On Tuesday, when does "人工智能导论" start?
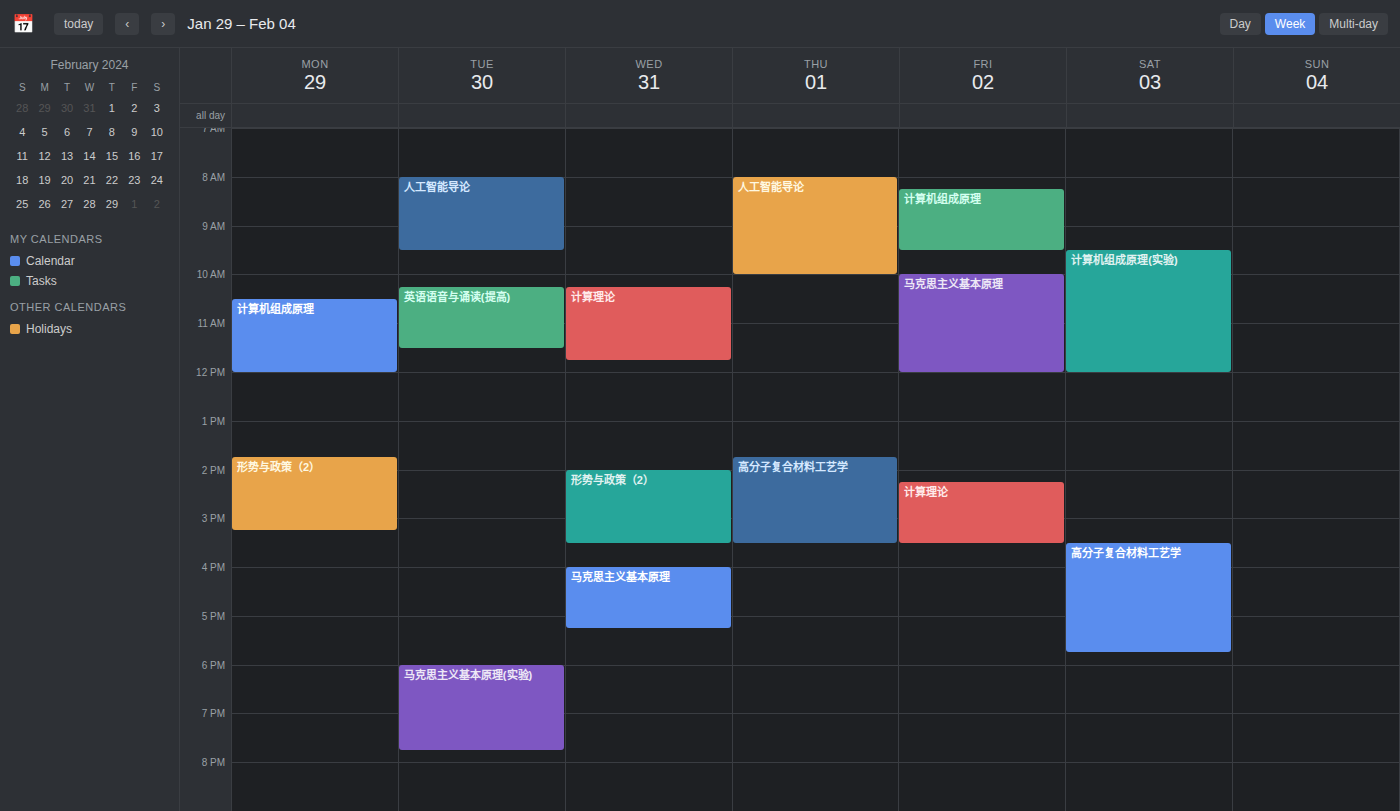
08:00